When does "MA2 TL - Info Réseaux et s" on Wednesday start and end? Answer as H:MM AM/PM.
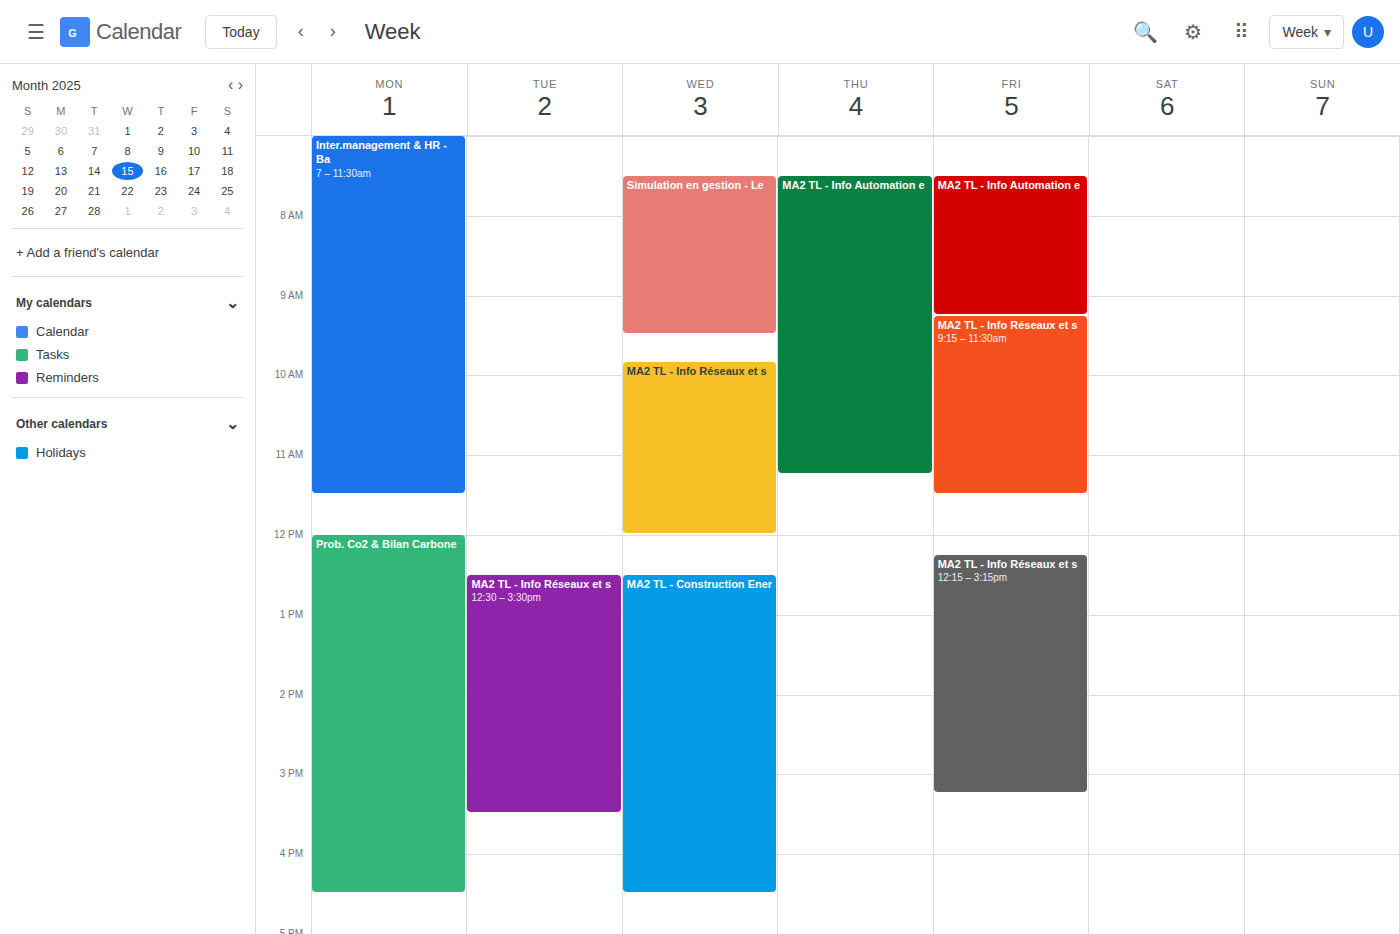
9:50 AM to 12:00 PM